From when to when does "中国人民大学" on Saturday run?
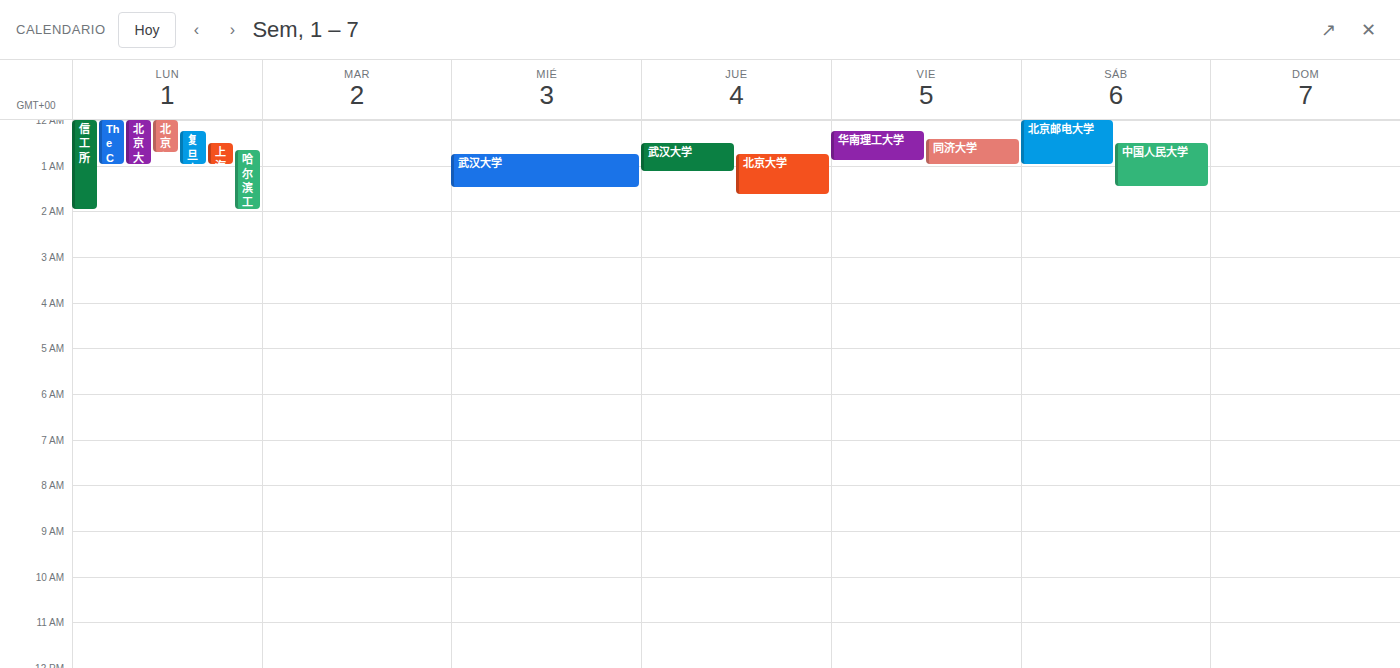
12:30 AM to 1:30 AM